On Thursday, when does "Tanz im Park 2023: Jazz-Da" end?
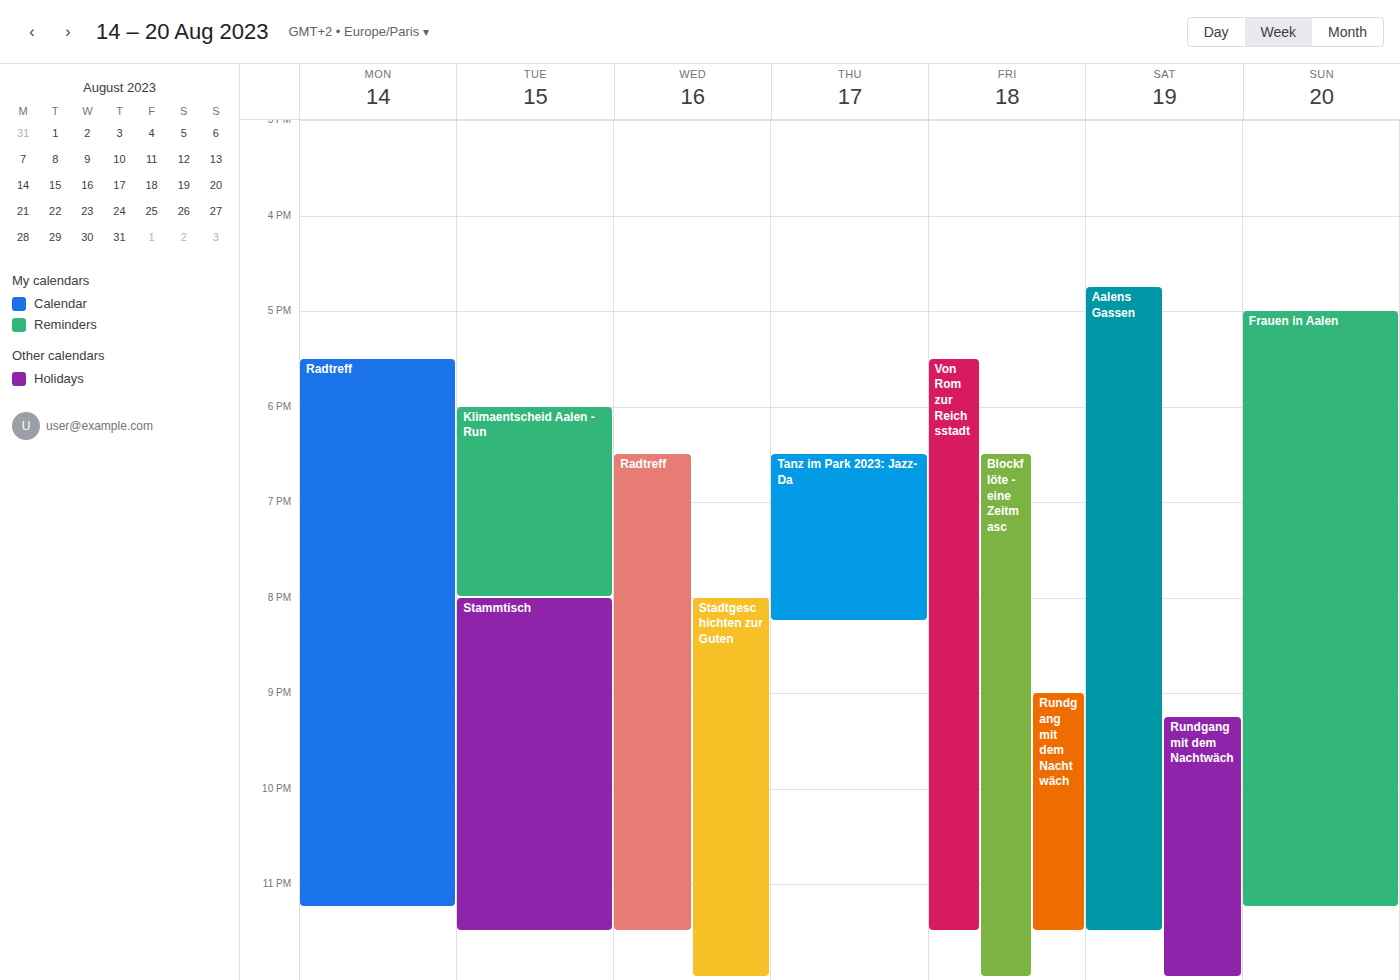
8:15 PM